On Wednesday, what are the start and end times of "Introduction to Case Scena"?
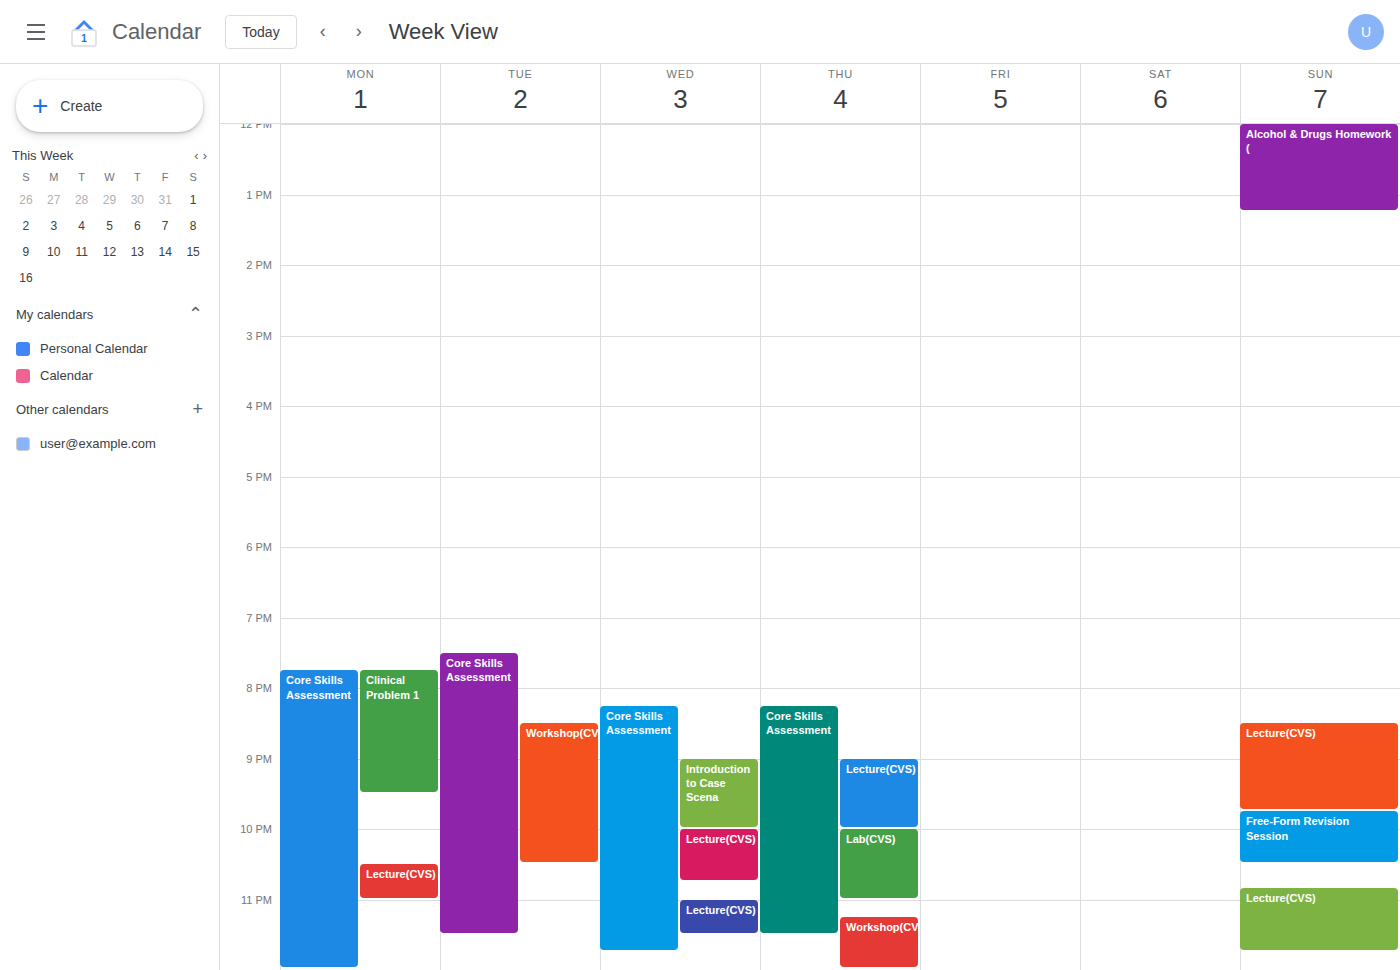
21:00 to 22:00